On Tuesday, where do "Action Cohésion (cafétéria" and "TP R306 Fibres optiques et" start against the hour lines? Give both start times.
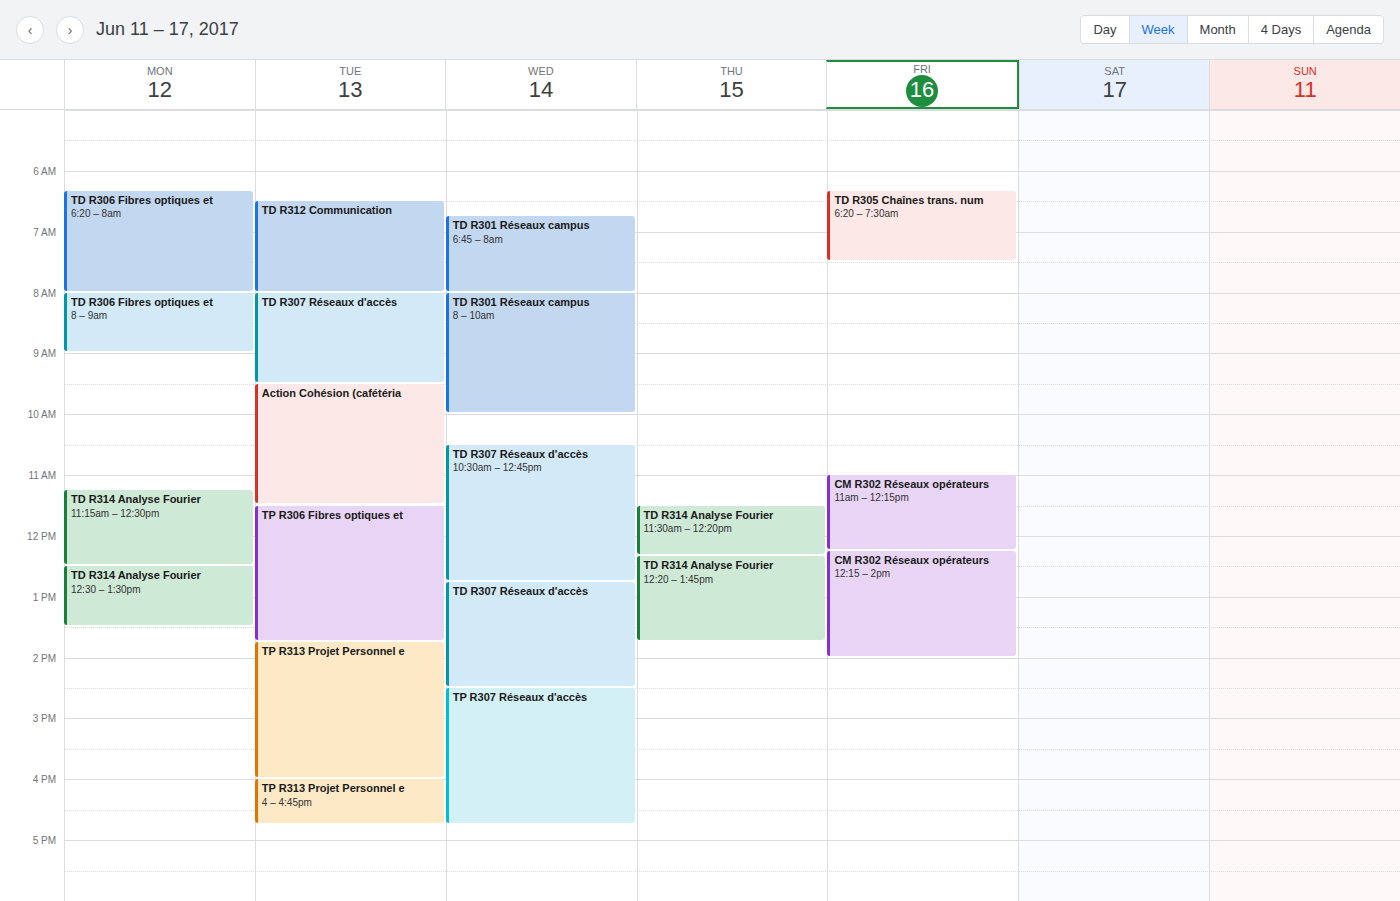
"Action Cohésion (cafétéria": 9:30 AM, halfway between the 9 AM and 10 AM lines. "TP R306 Fibres optiques et": 11:30 AM, halfway between the 11 AM and 12 PM lines.